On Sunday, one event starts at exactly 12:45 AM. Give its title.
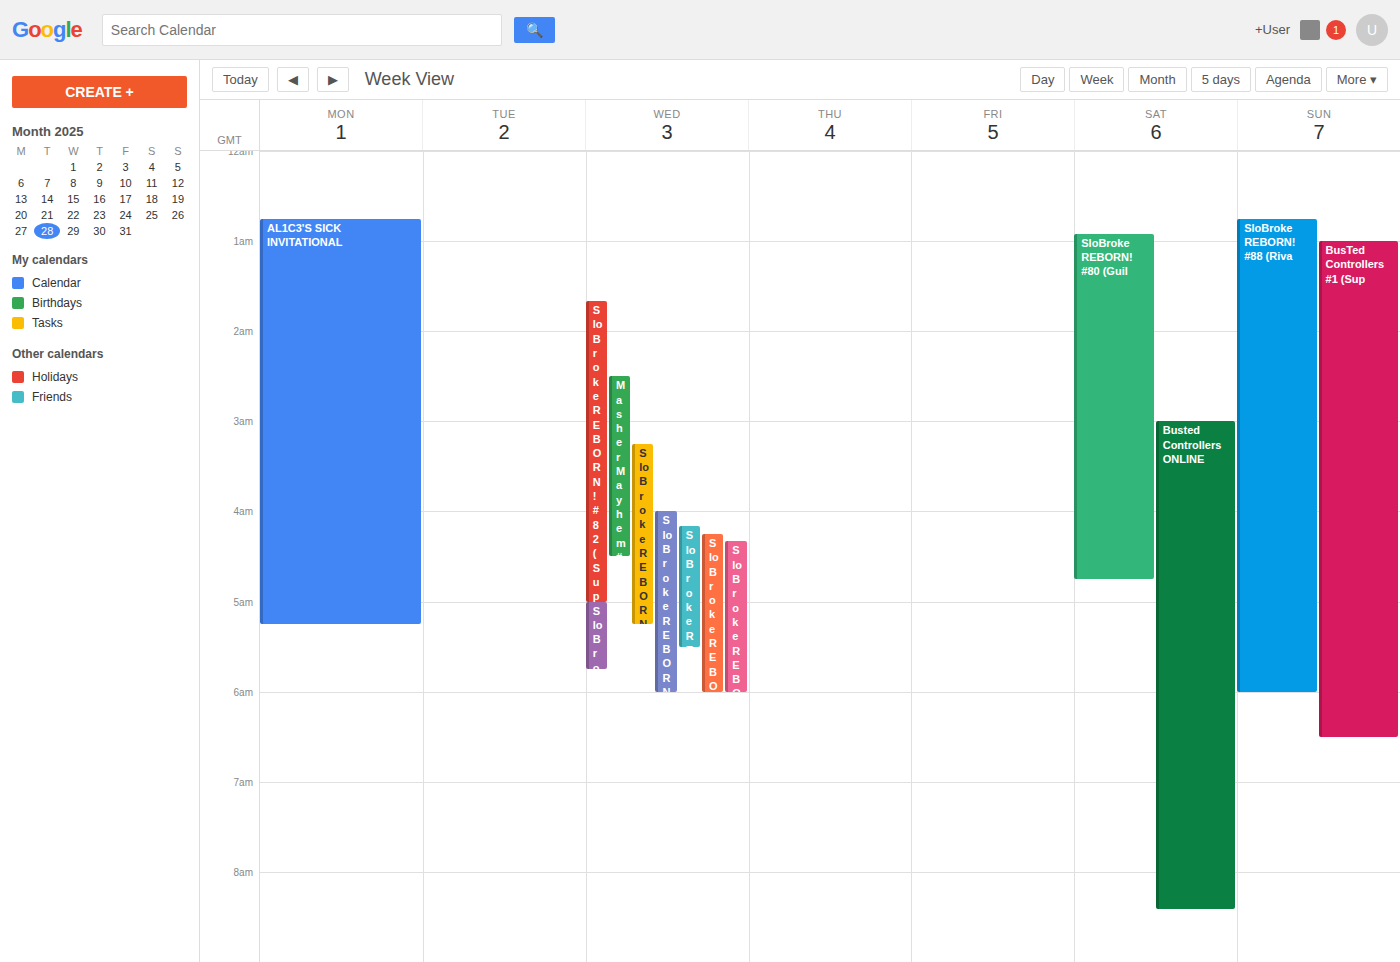
"SloBroke REBORN! #88 (Riva"